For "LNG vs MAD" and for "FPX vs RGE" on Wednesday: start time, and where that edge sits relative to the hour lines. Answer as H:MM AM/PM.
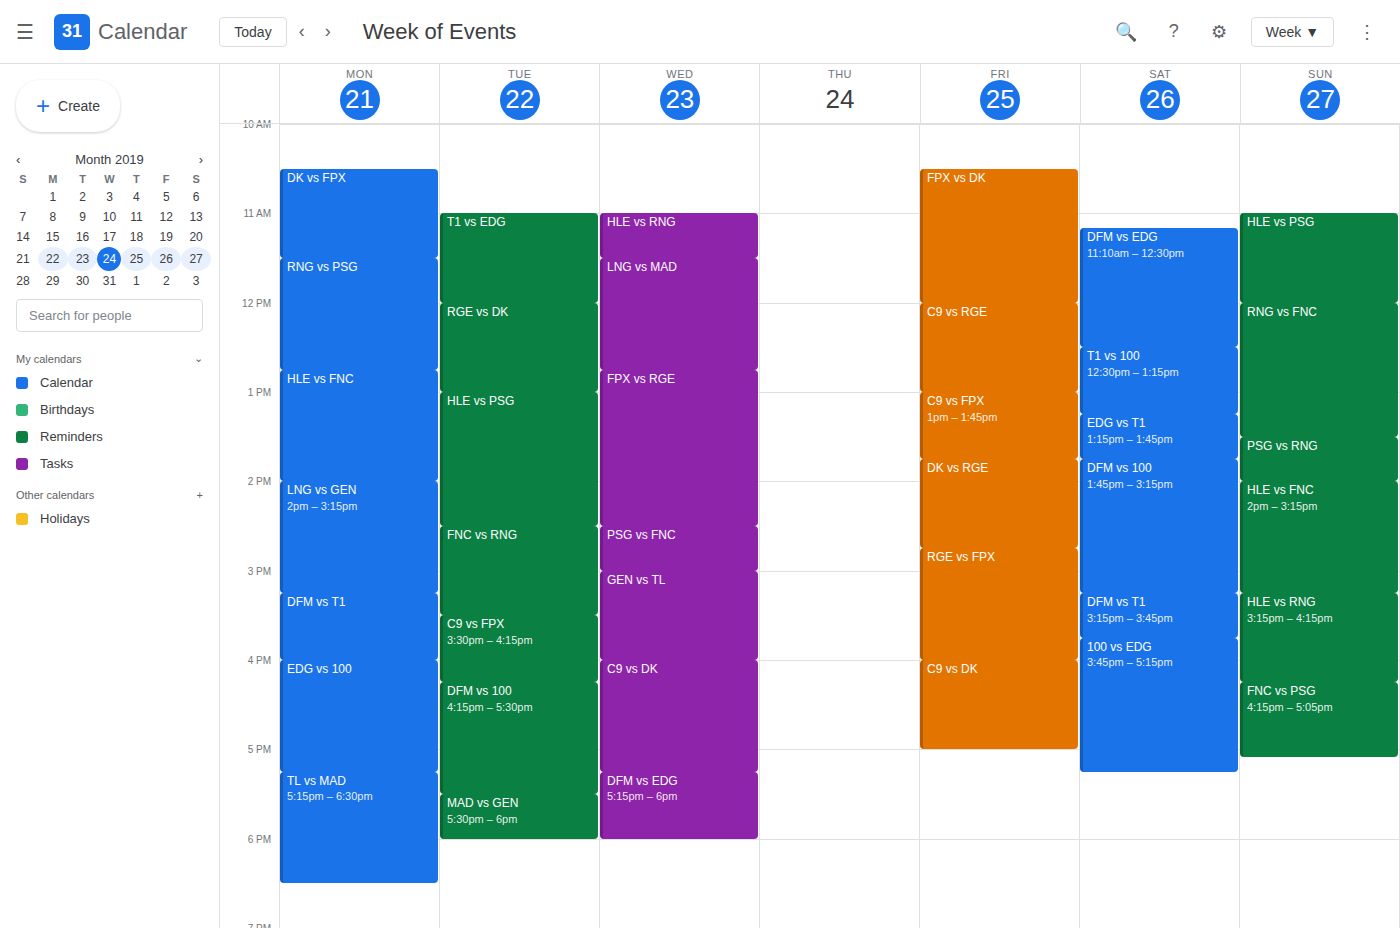
"LNG vs MAD": 11:30 AM, halfway between the 11 AM and 12 PM lines. "FPX vs RGE": 12:45 PM, neither: three quarters of the way from the 12 PM line to the 1 PM line.